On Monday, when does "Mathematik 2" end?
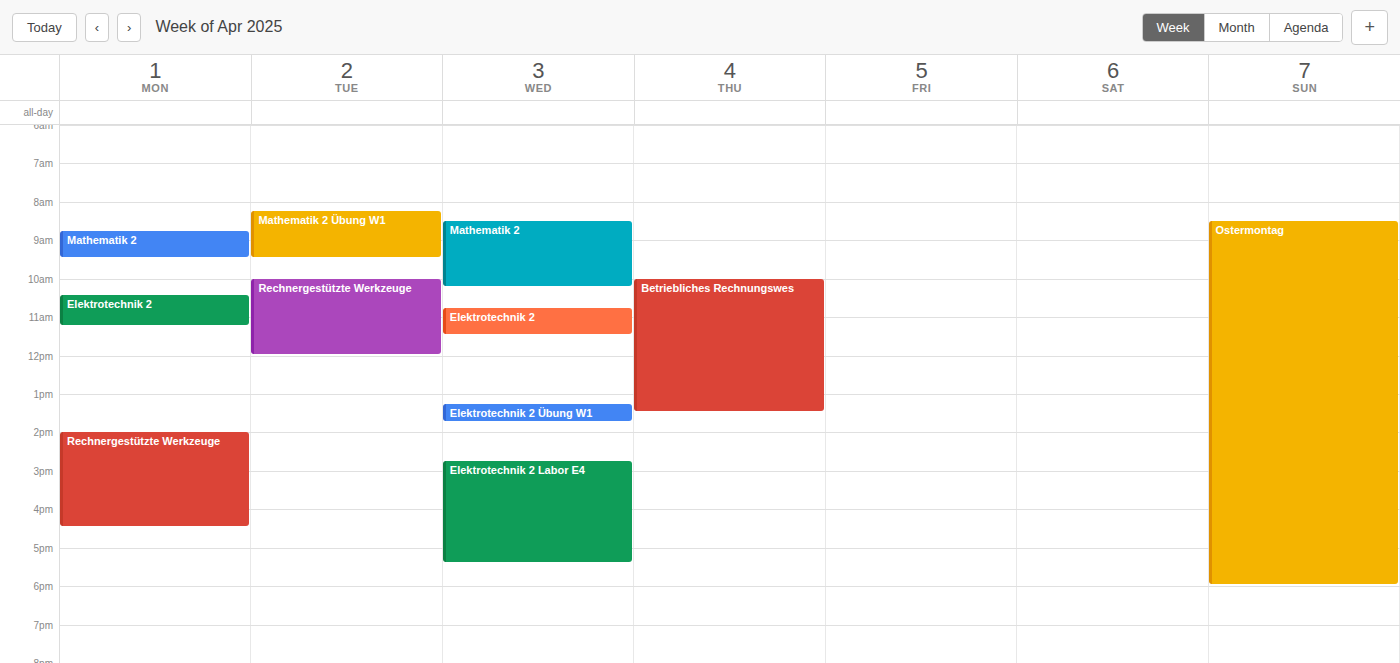
9:30 AM